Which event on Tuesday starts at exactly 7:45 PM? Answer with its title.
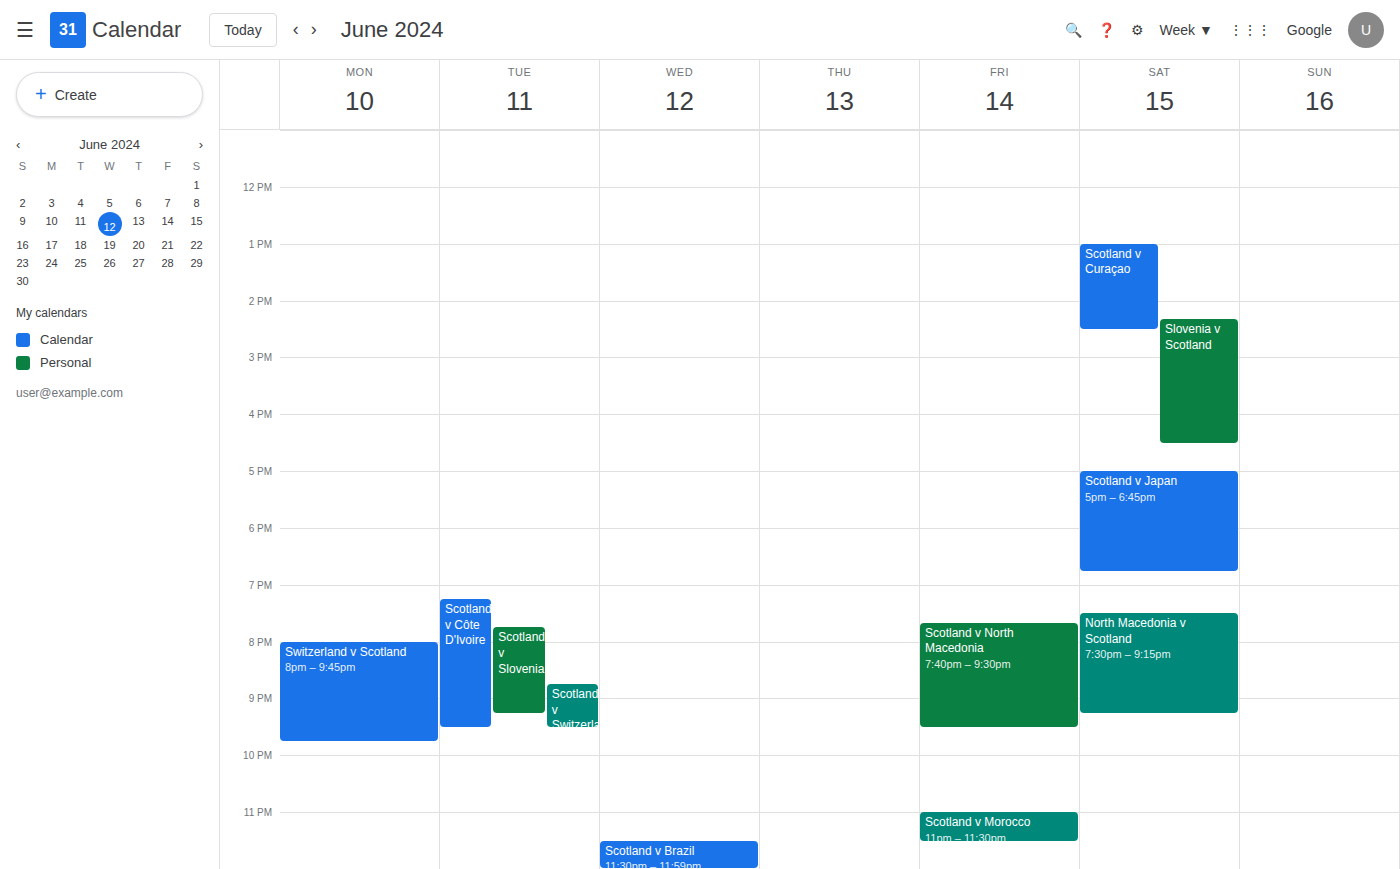
"Scotland v Slovenia"